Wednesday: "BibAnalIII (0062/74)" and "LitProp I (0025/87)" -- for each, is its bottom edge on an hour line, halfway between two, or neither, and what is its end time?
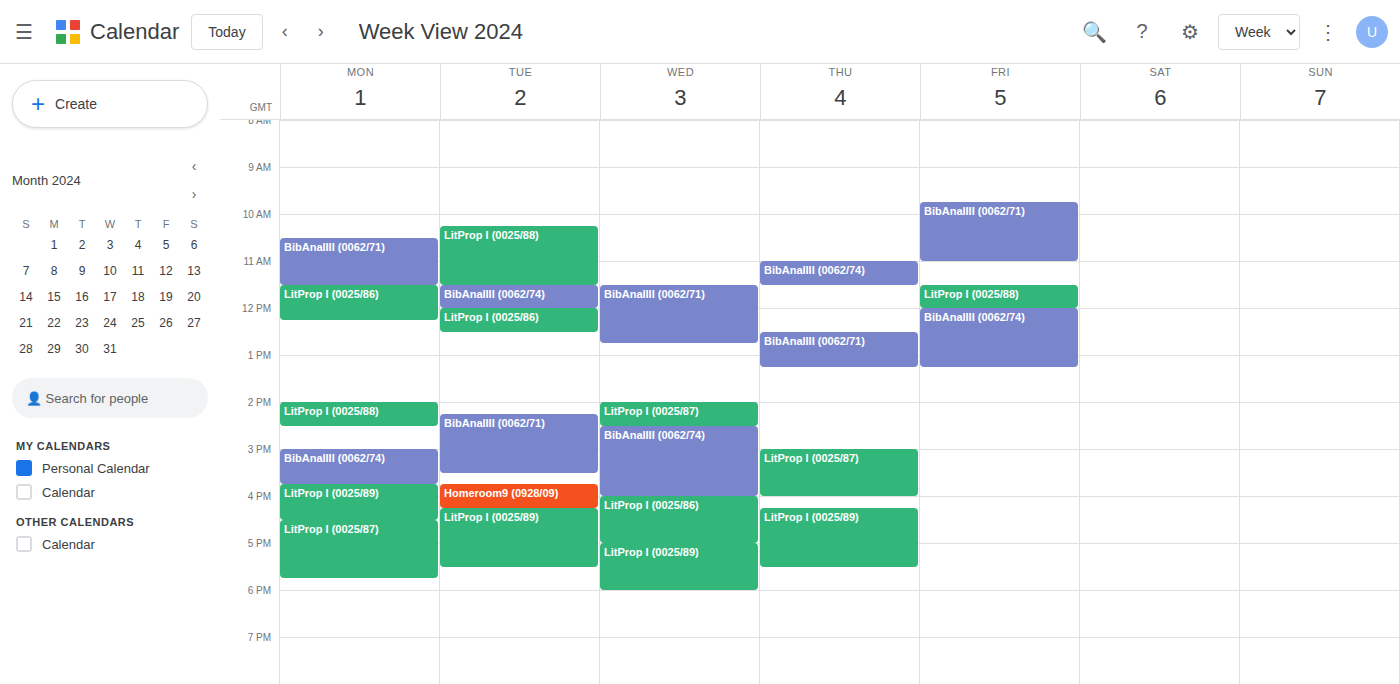
"BibAnalIII (0062/74)": 4:00 PM, exactly on the 4 PM line. "LitProp I (0025/87)": 2:30 PM, halfway between the 2 PM and 3 PM lines.